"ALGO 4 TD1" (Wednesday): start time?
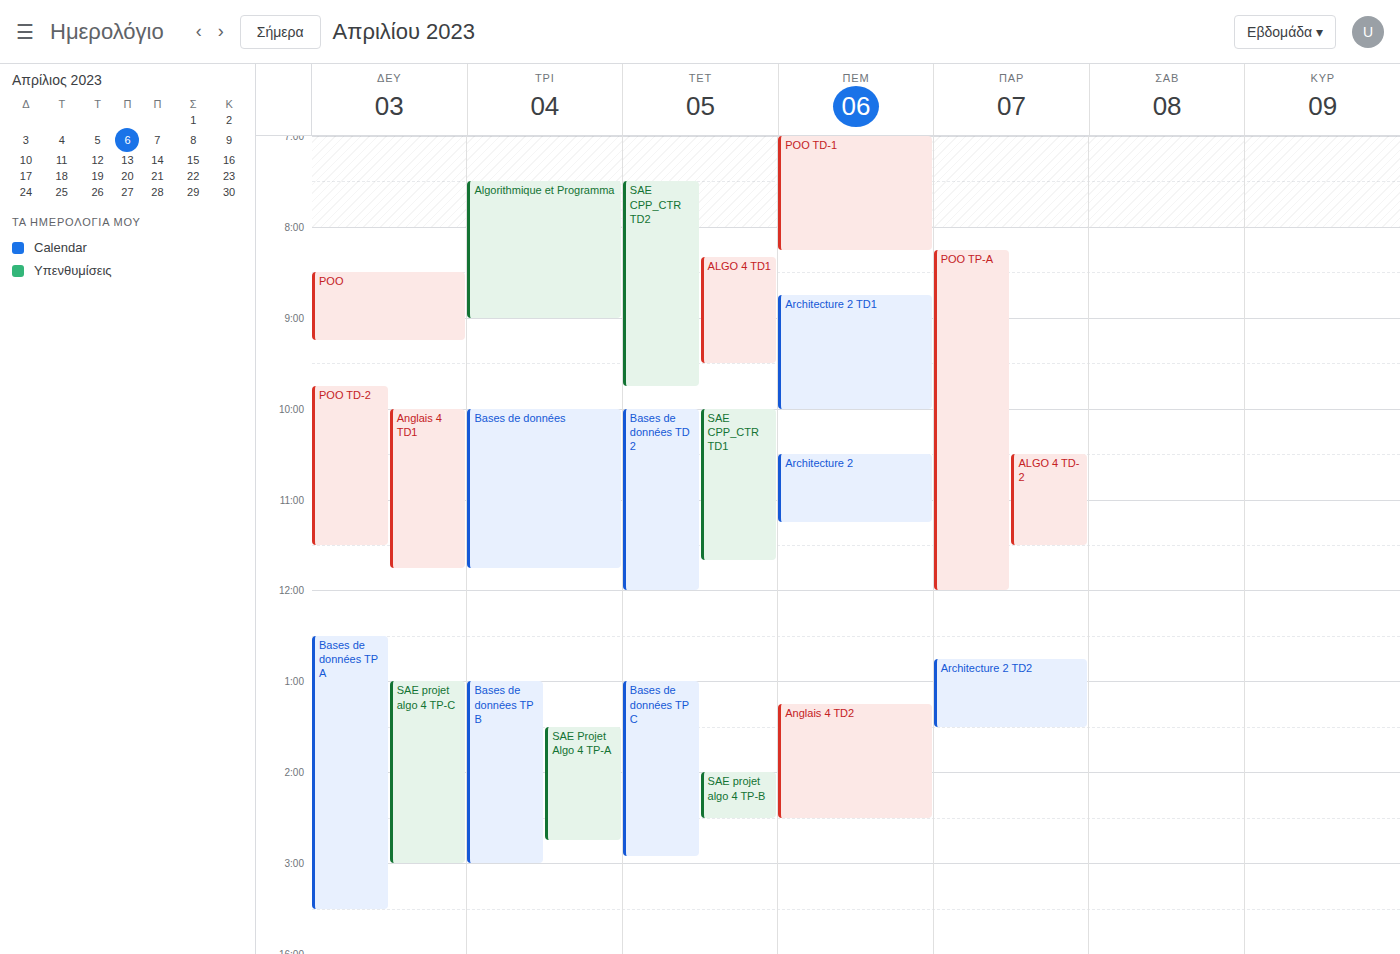
8:20 AM